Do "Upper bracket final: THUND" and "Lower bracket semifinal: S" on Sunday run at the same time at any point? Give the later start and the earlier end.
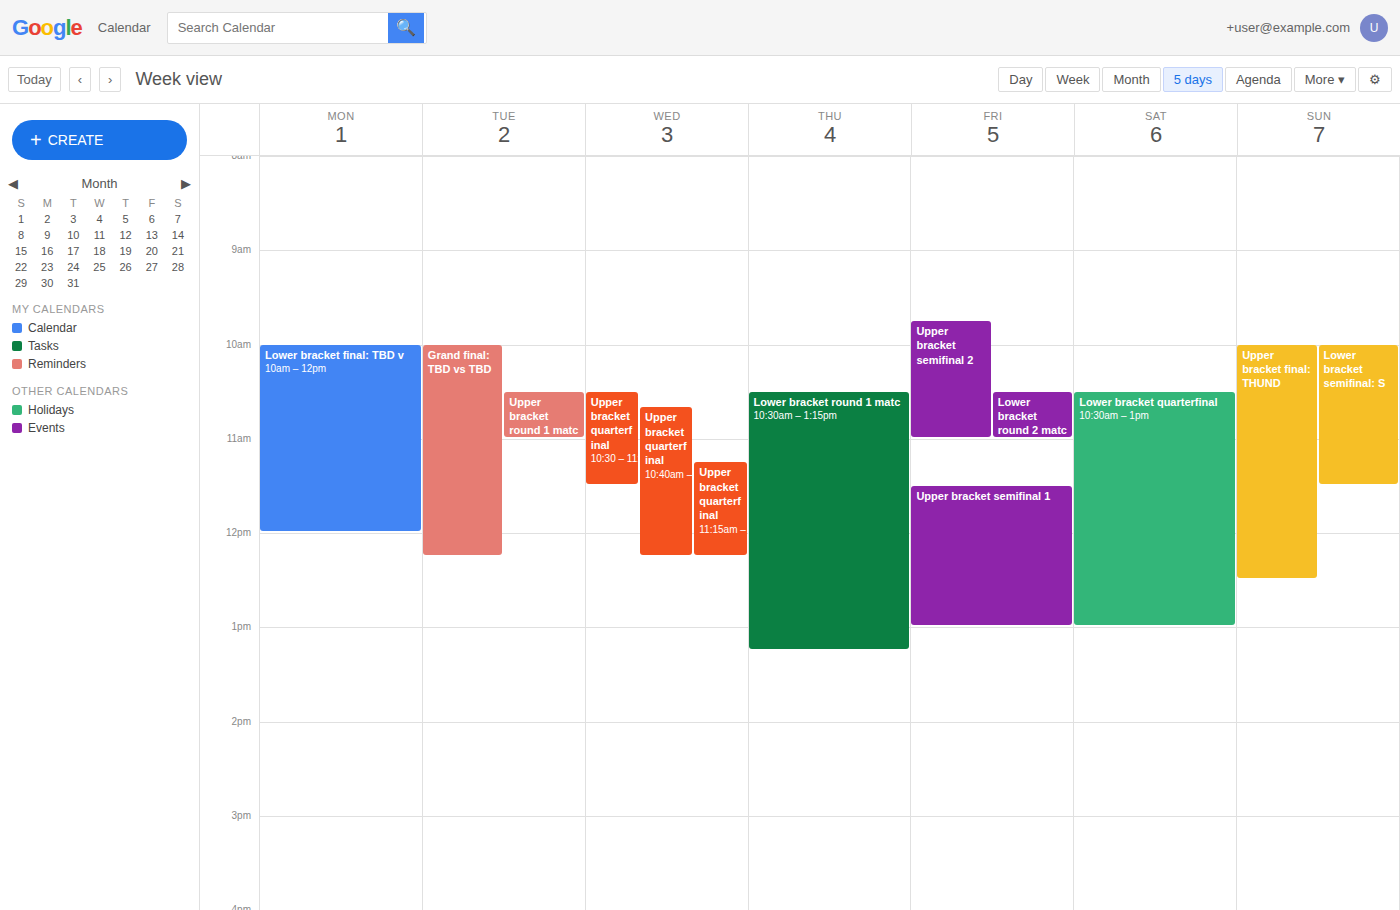
"Lower bracket semifinal: S" runs 10:00 to 11:30, inside "Upper bracket final: THUND" -- they overlap.